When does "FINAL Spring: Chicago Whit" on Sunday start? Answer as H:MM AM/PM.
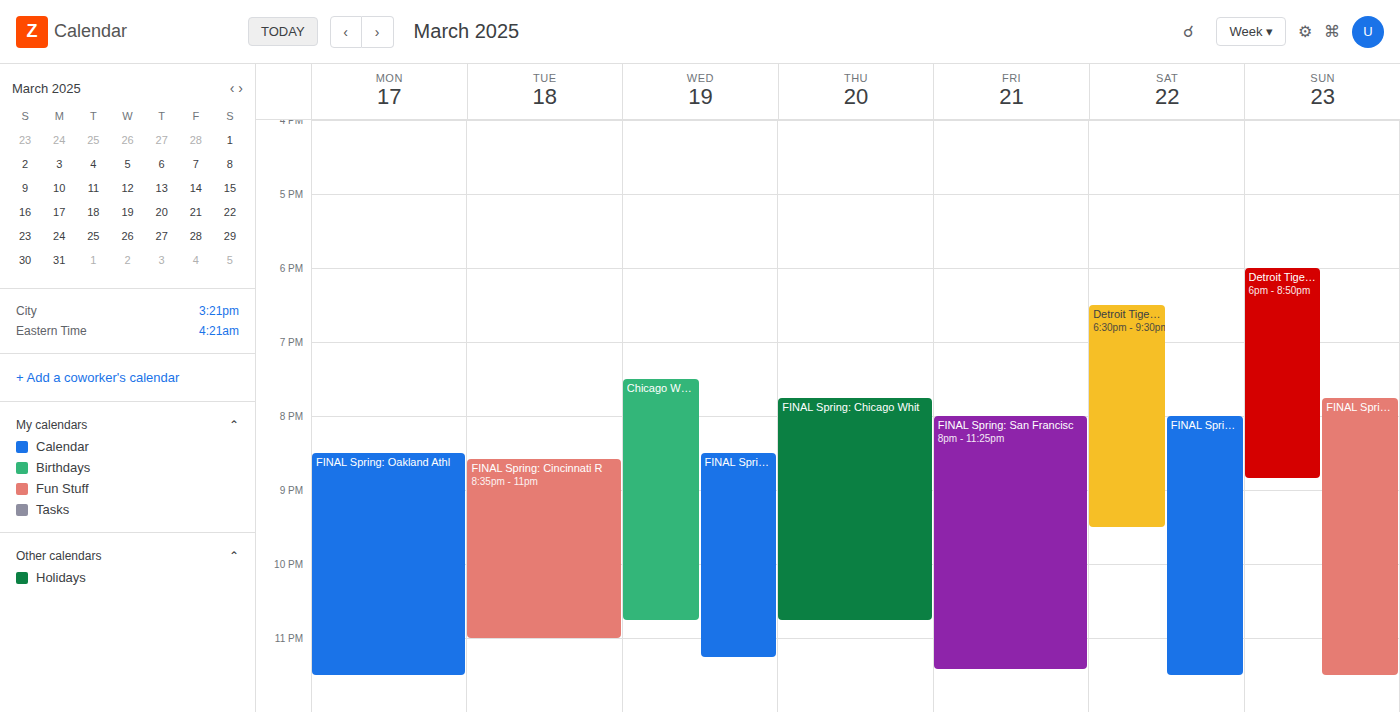
7:45 PM